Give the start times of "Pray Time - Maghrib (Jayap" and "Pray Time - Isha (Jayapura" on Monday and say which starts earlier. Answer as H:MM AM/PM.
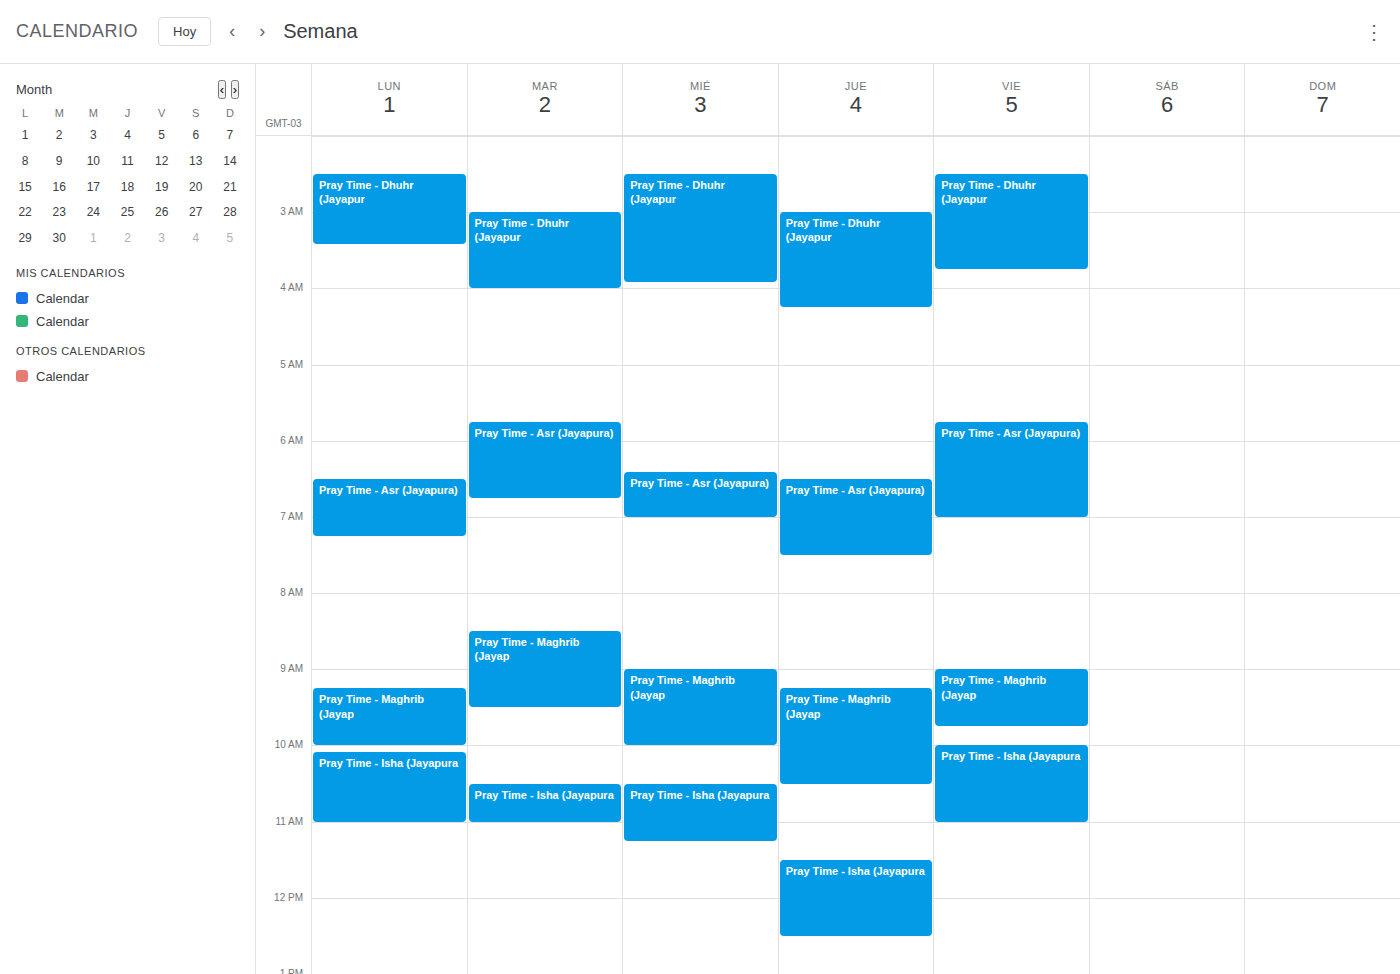
"Pray Time - Maghrib (Jayap" 9:15 AM; "Pray Time - Isha (Jayapura" 10:05 AM.